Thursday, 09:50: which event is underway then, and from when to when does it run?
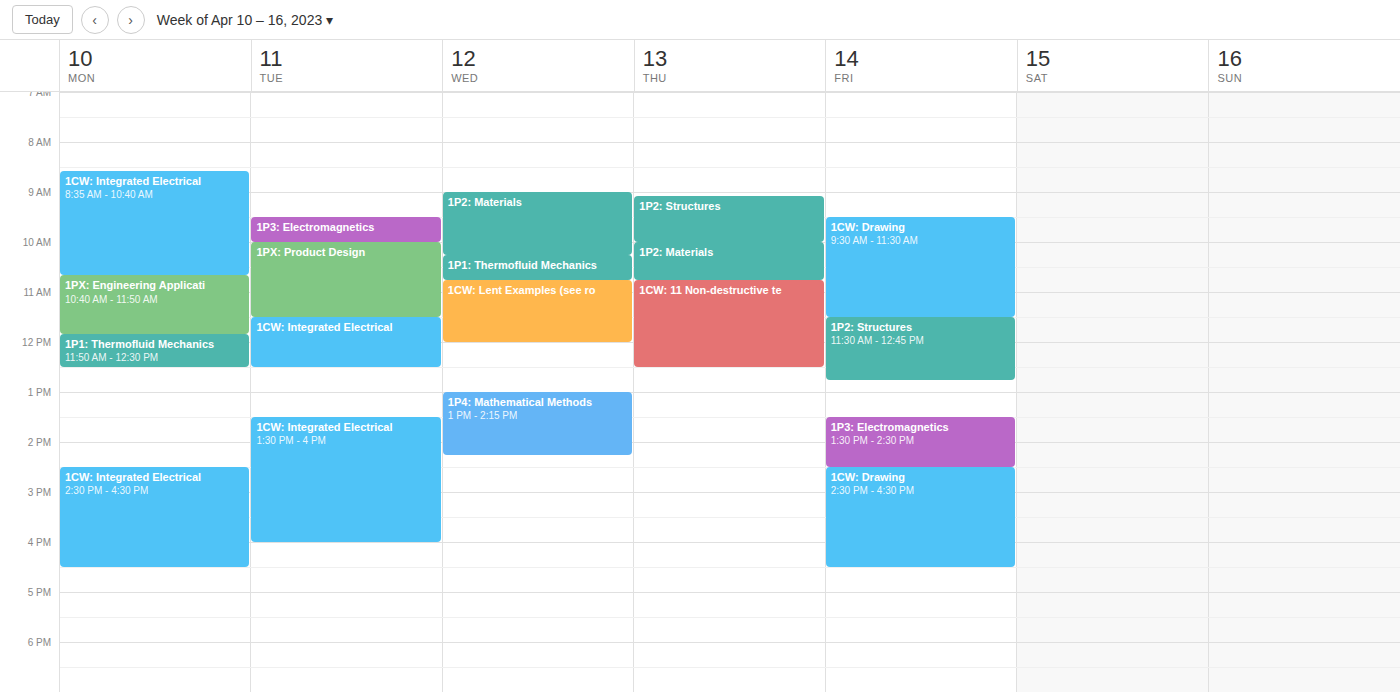
"1P2: Structures", 09:05 to 10:00